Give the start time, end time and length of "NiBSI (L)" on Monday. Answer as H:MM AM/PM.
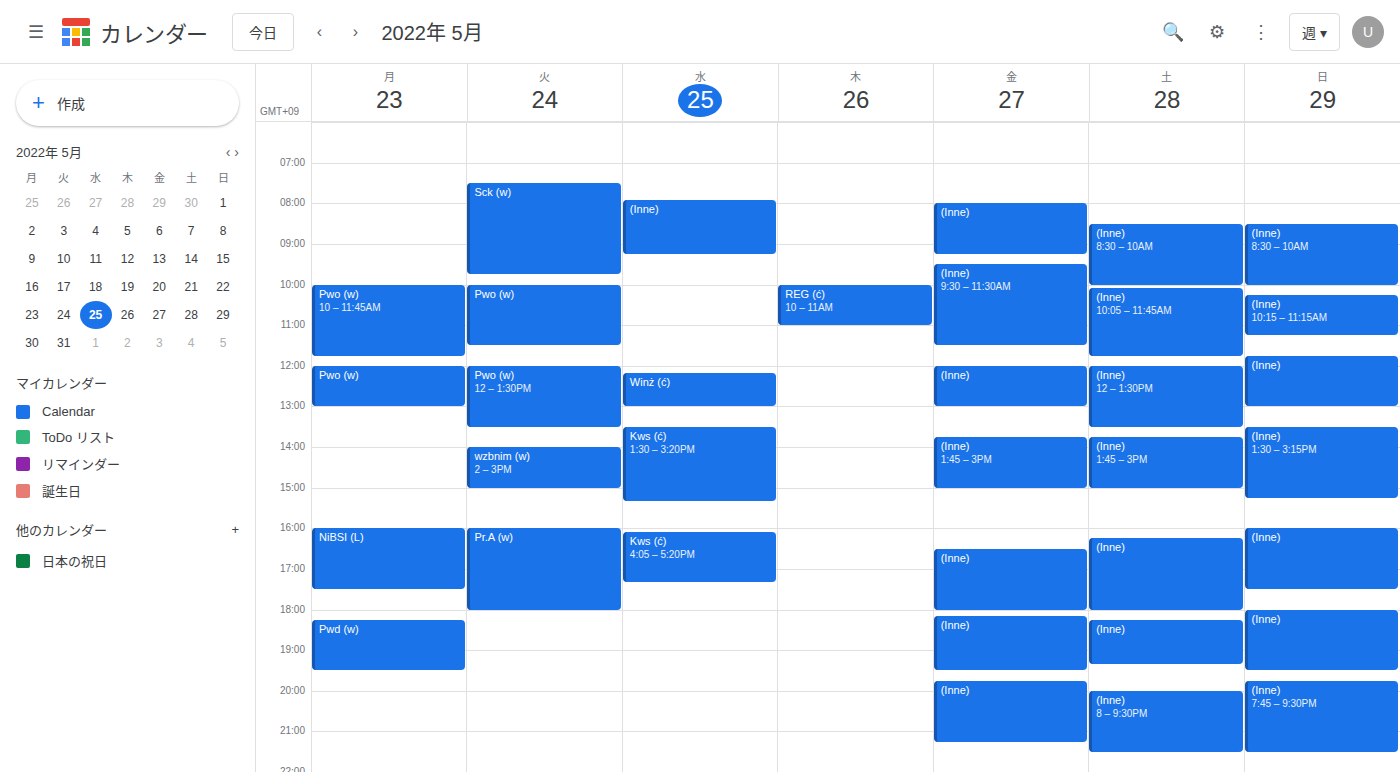
4:00 PM to 5:30 PM, 1 hour 30 minutes